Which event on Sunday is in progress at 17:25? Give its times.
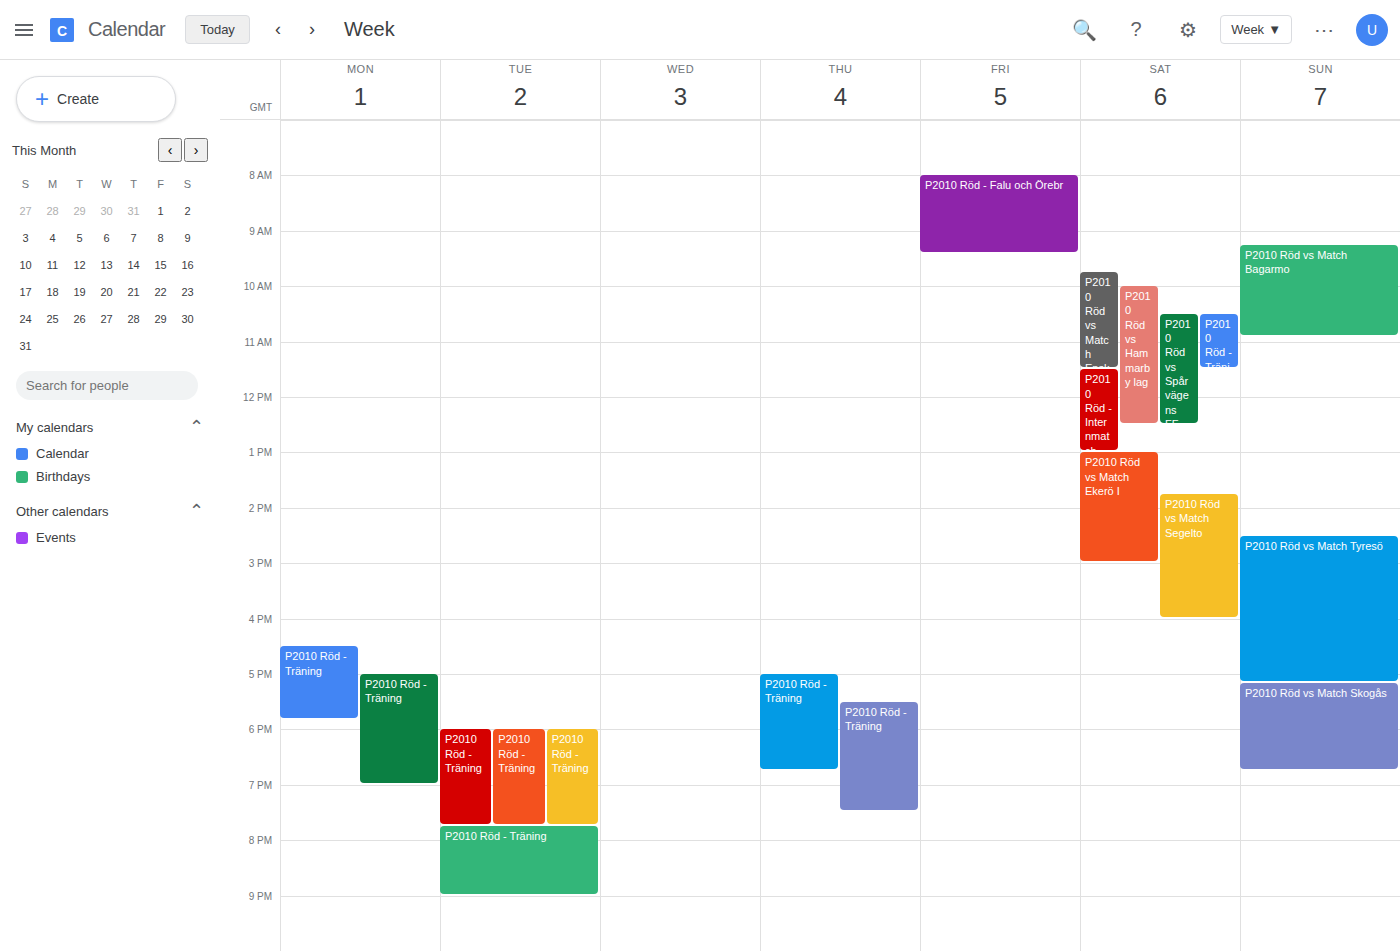
"P2010 Röd vs Match Skogås", 17:10 to 18:45